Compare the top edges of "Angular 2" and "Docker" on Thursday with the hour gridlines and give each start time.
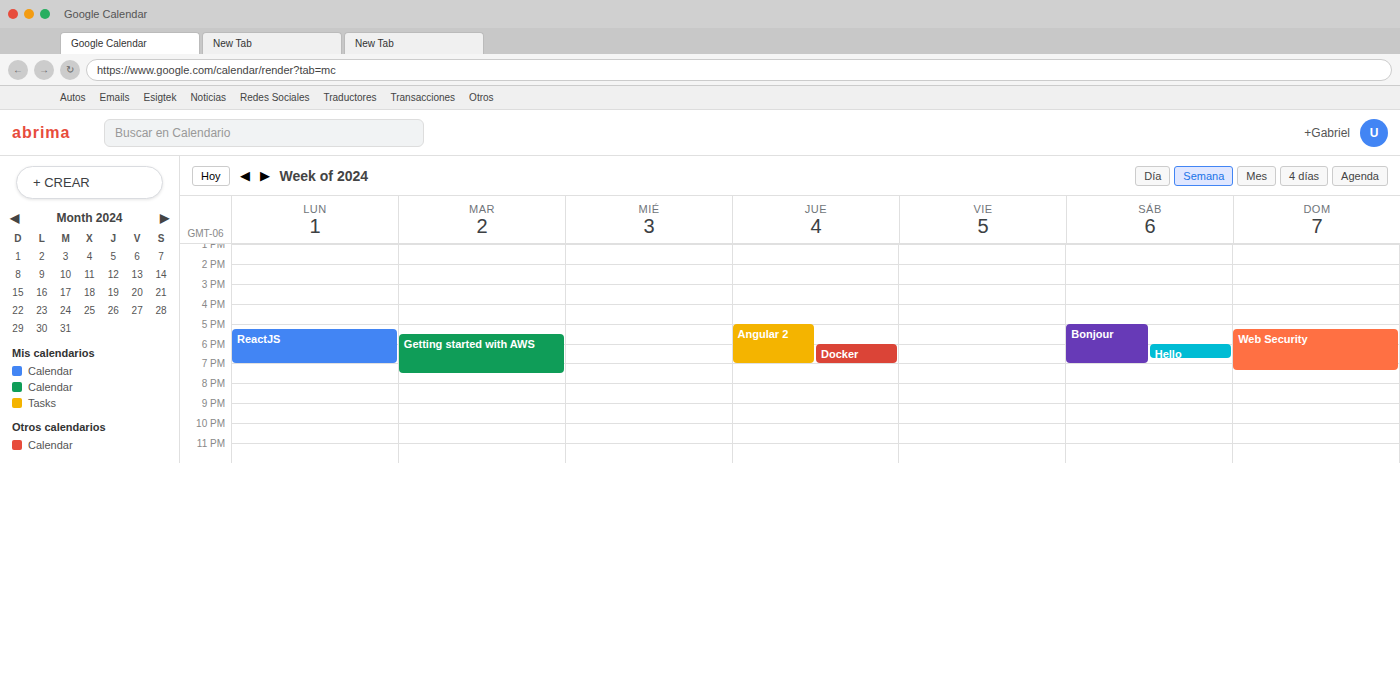
"Angular 2": 5:00 PM, exactly on the 5 PM line. "Docker": 6:00 PM, exactly on the 6 PM line.